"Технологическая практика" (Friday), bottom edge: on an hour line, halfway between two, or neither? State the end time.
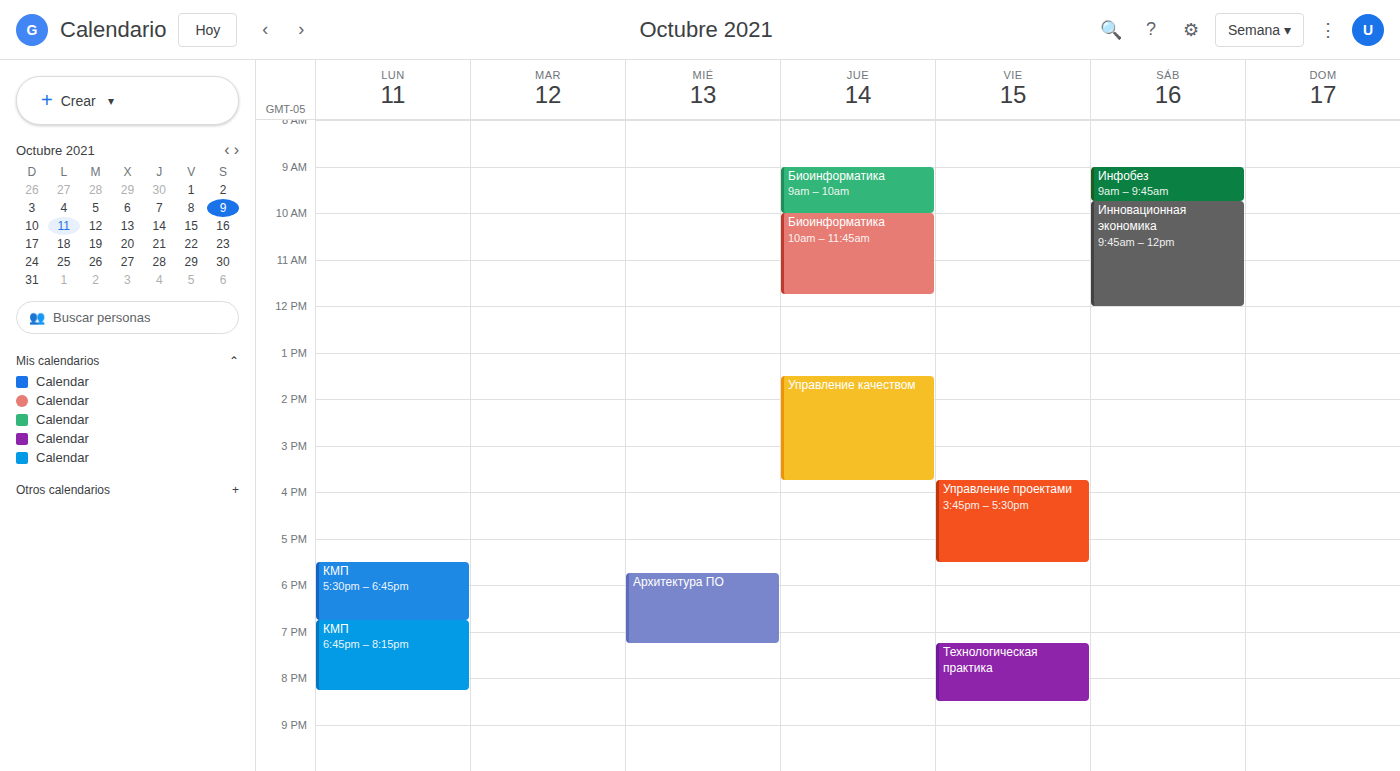
8:30 PM -- halfway between the 8 PM and 9 PM lines.